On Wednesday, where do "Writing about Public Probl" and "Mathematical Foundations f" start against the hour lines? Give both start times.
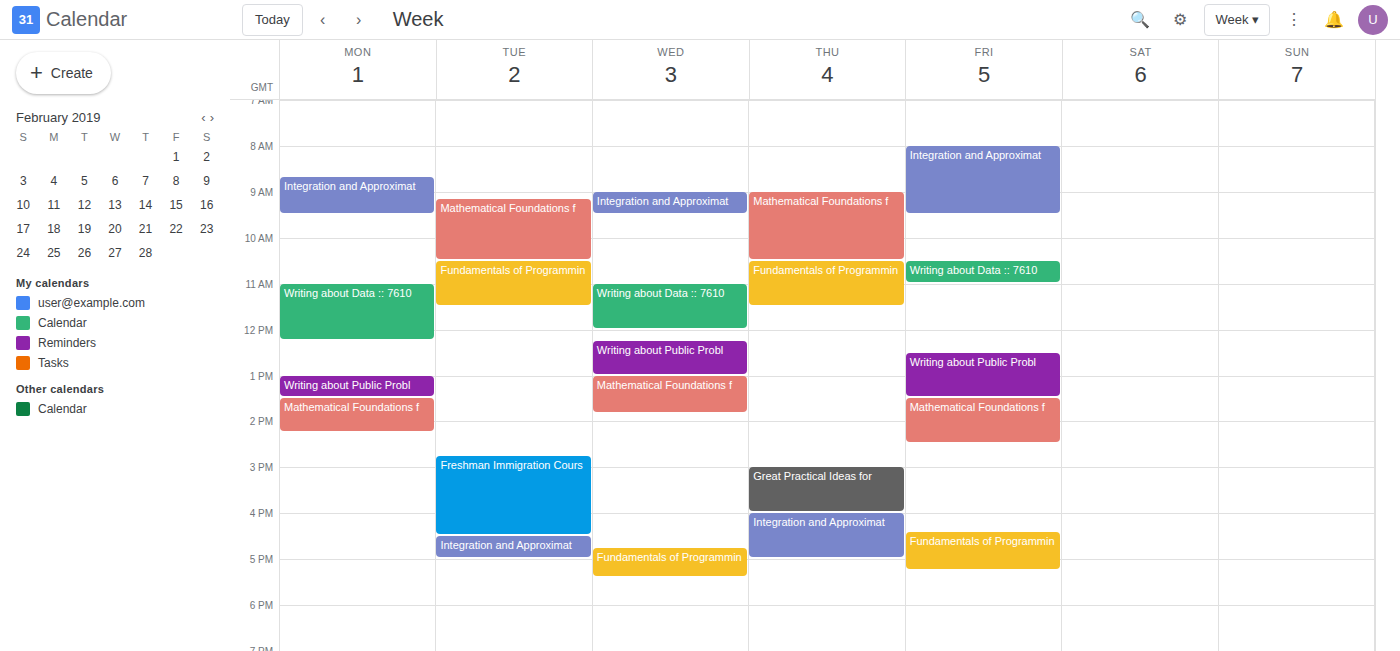
"Writing about Public Probl": 12:15 PM, neither: a quarter of the way from the 12 PM line to the 1 PM line. "Mathematical Foundations f": 1:00 PM, exactly on the 1 PM line.